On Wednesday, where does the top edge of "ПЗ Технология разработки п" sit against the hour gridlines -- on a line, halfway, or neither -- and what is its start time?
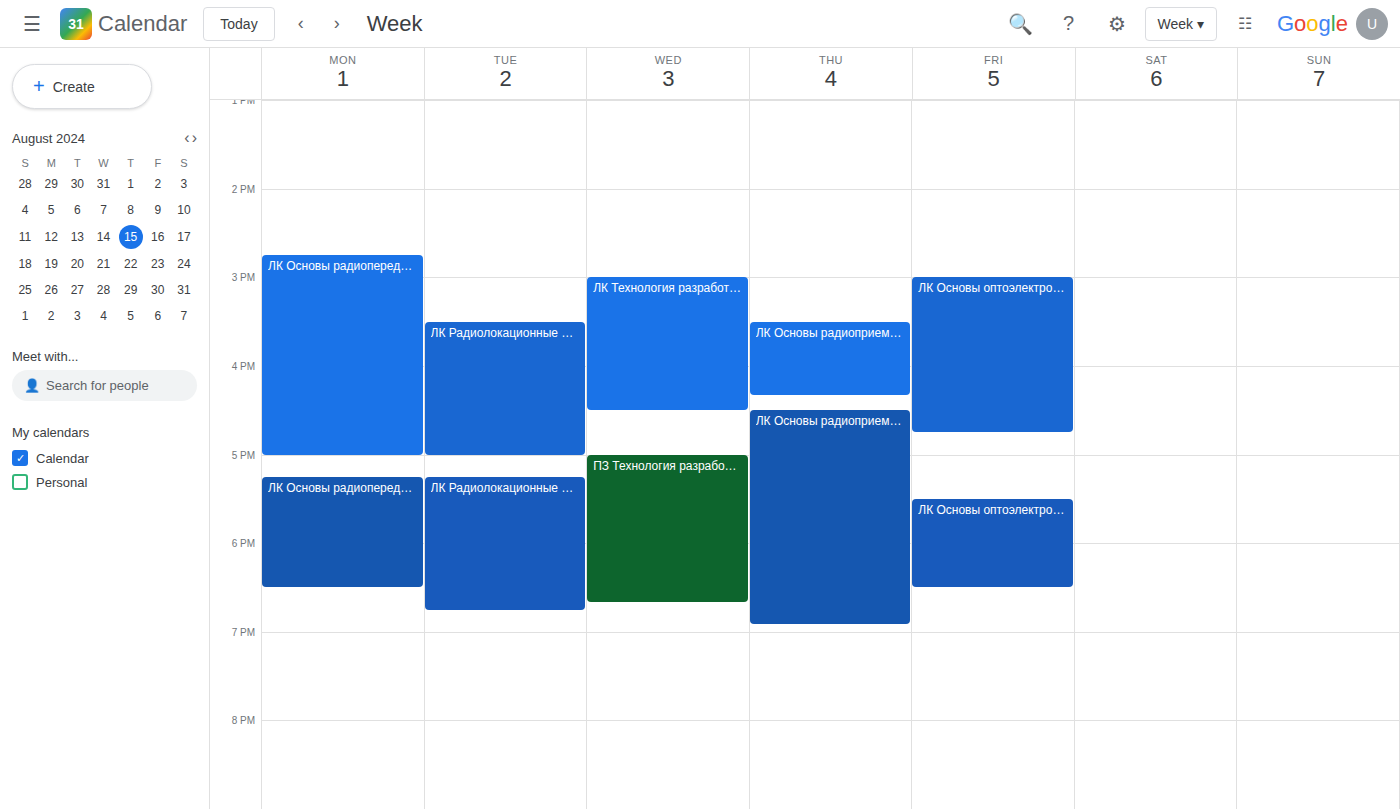
5:00 PM -- exactly on the 5 PM line.